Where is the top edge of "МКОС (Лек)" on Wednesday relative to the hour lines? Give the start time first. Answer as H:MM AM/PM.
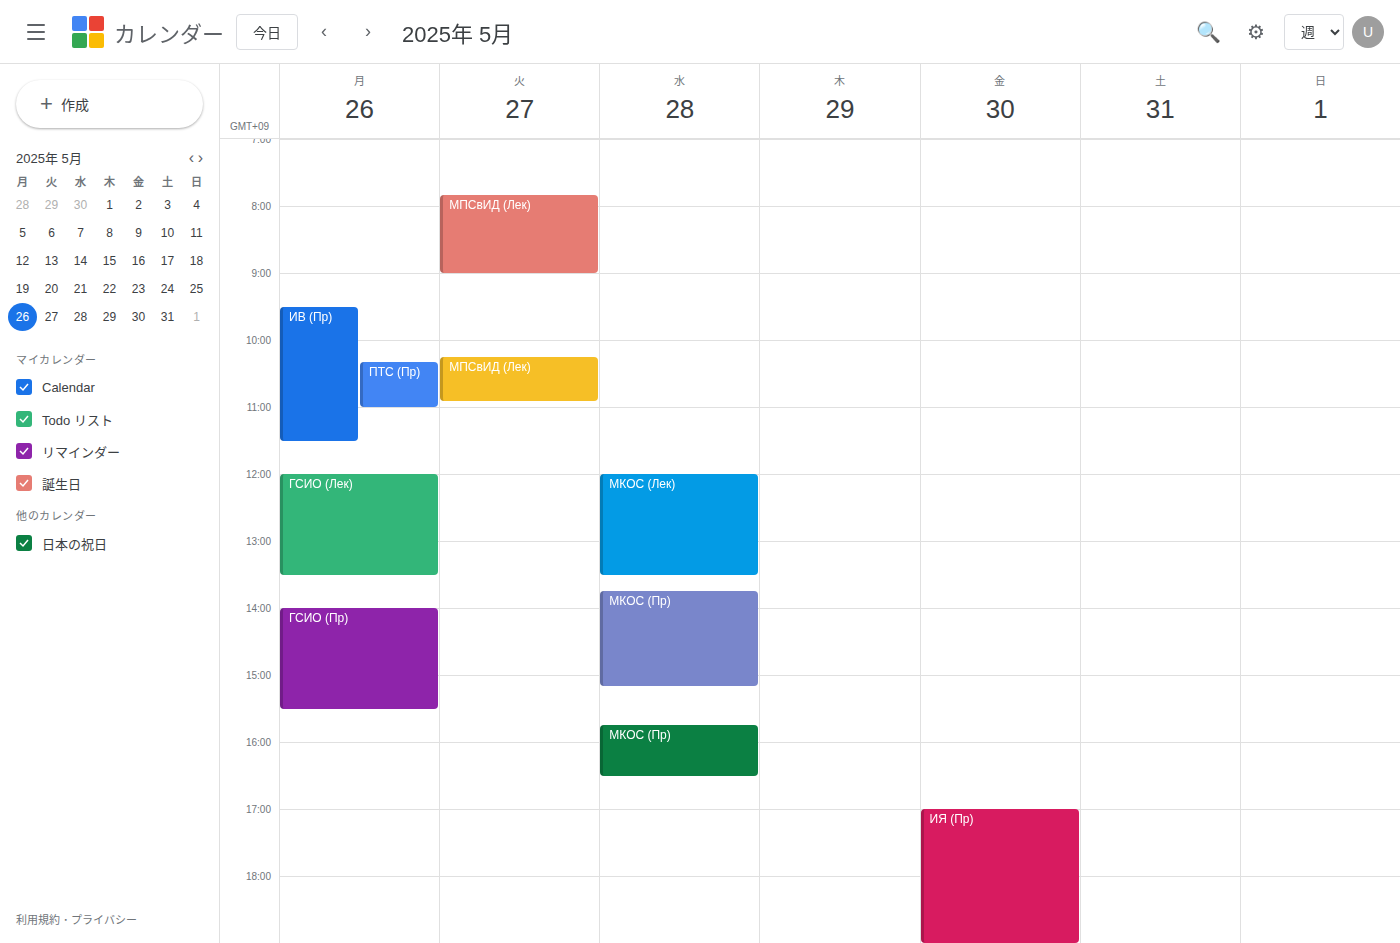
12:00 PM -- exactly on the 12 PM line.